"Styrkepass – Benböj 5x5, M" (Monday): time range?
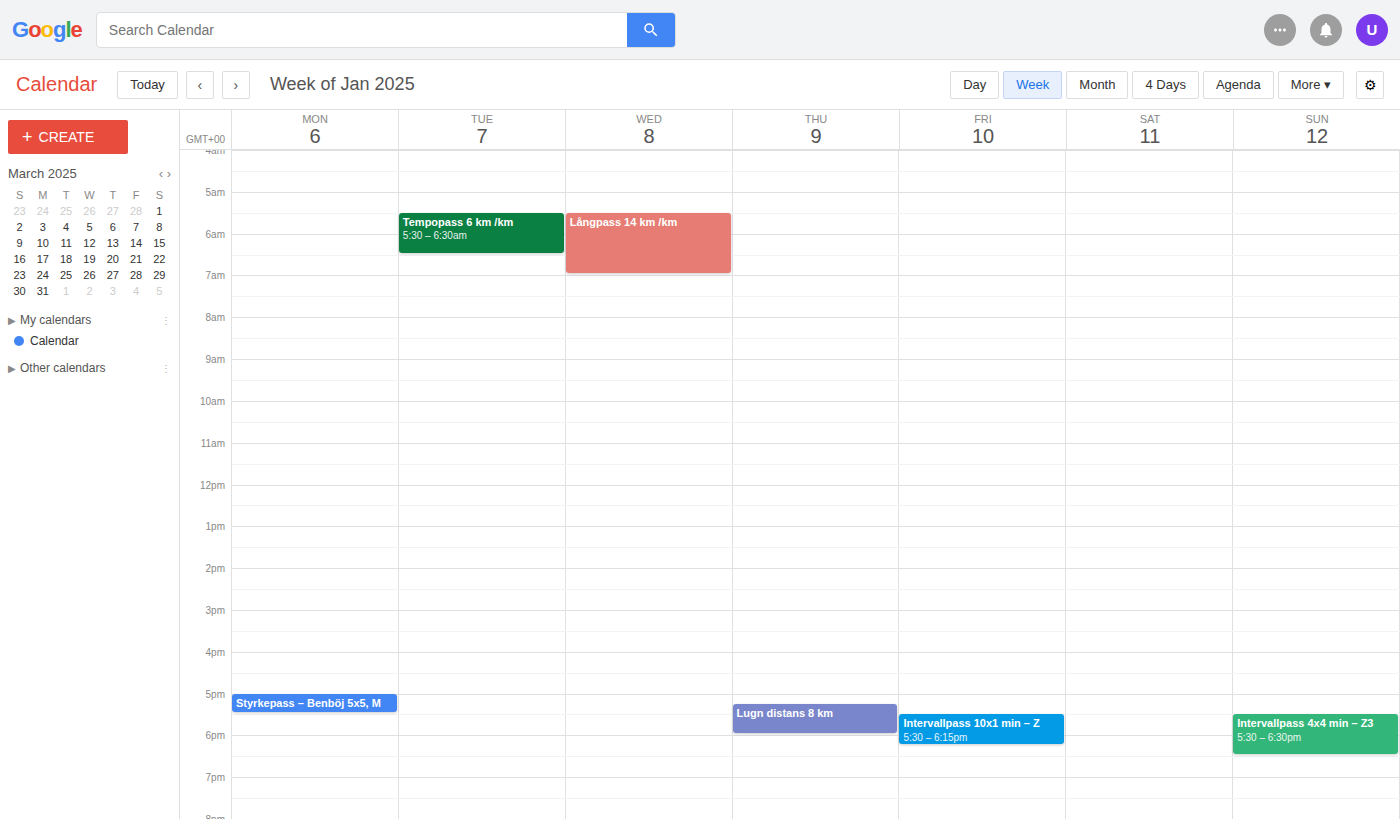
5:00 PM to 5:30 PM